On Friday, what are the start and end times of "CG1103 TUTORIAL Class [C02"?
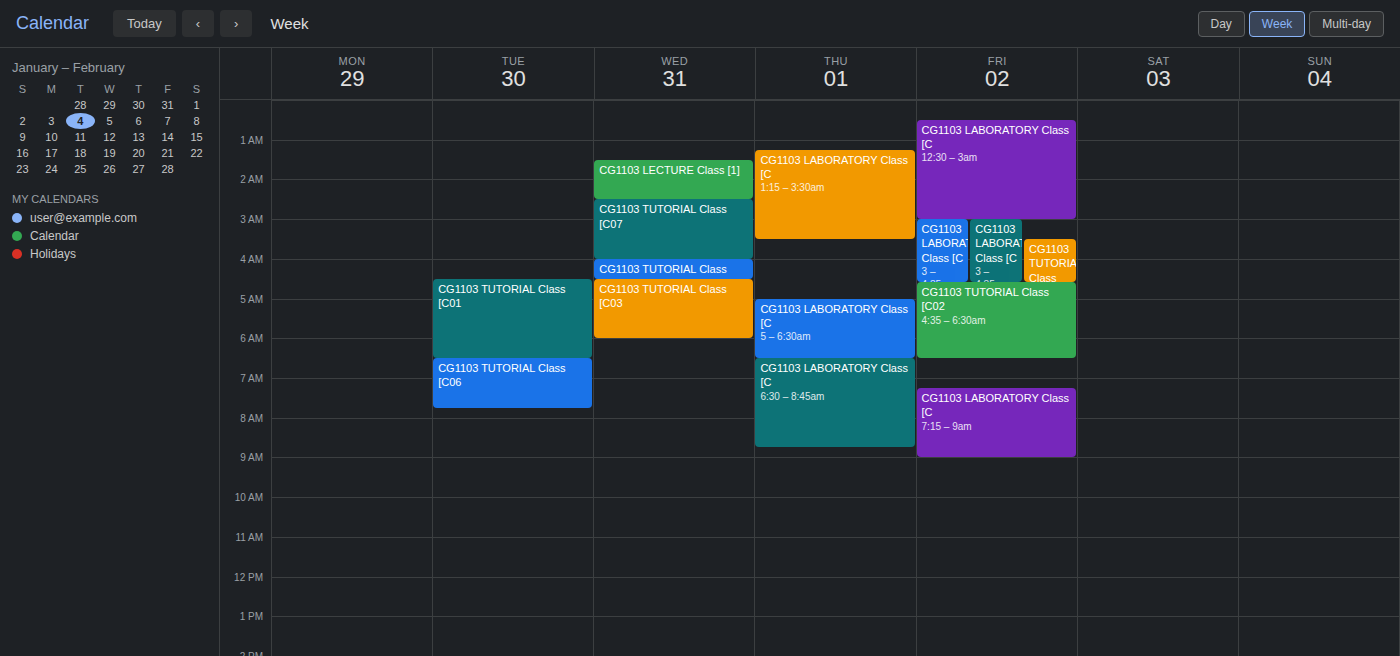
4:35 AM to 6:30 AM